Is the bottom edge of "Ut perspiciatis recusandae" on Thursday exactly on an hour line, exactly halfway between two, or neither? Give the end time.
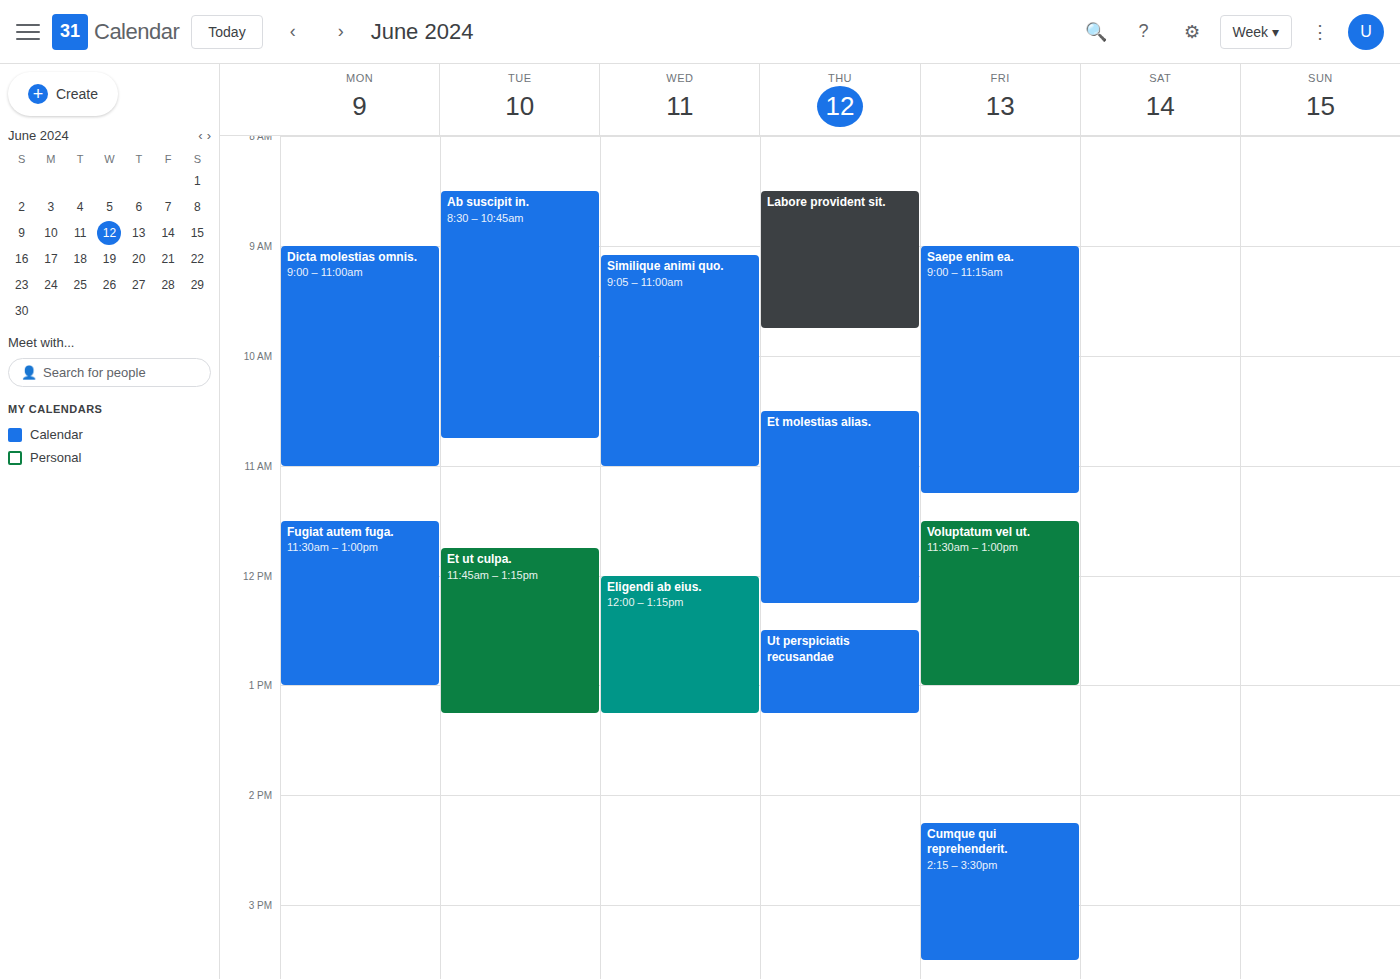
1:15 PM -- neither: a quarter of the way from the 1 PM line to the 2 PM line.